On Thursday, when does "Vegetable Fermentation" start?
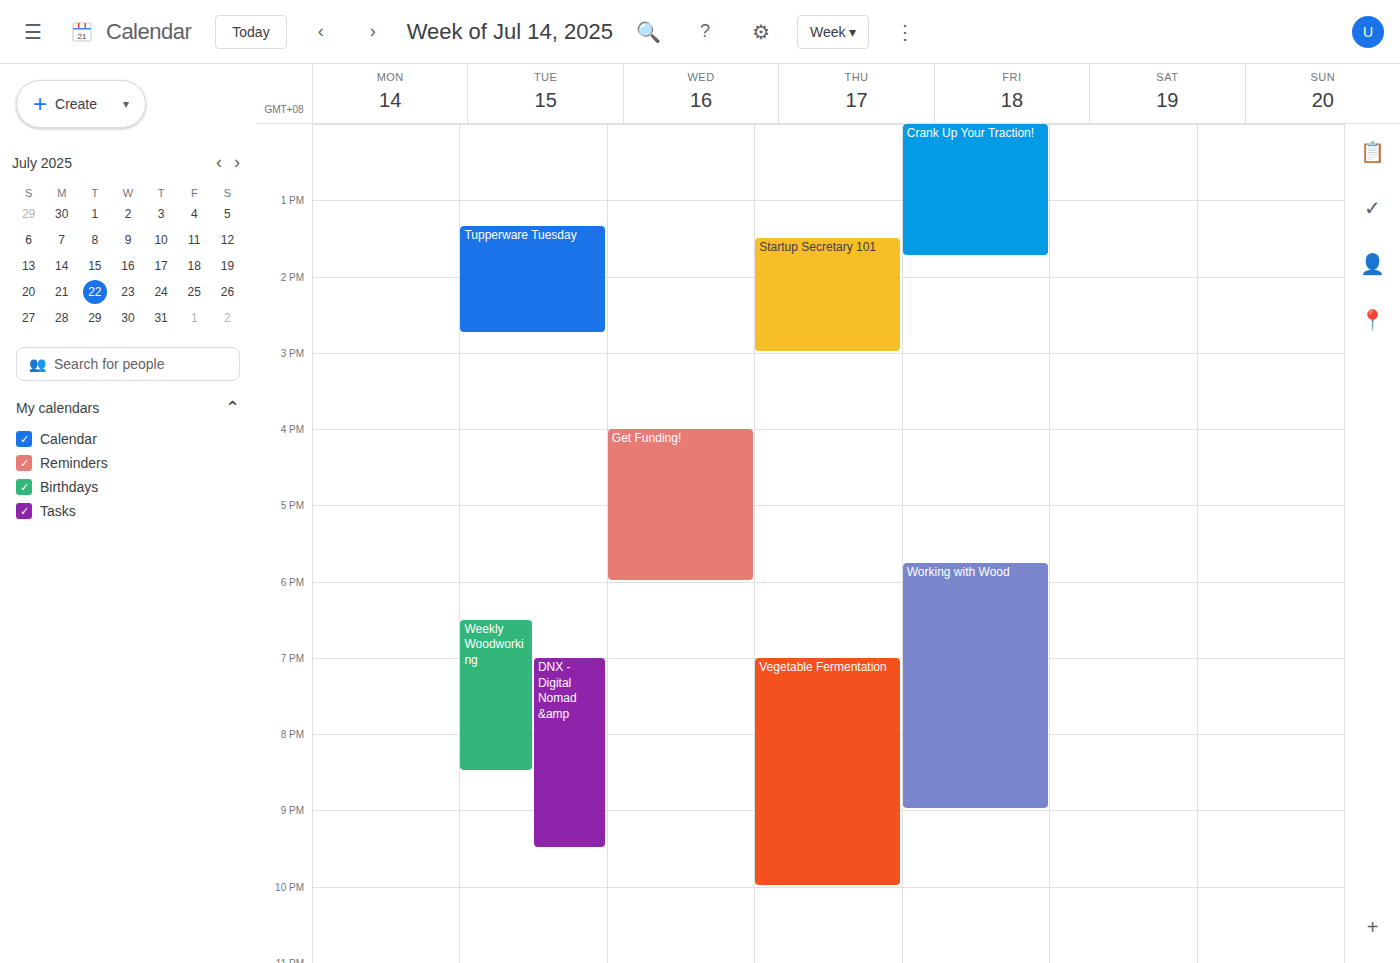
7:00 PM